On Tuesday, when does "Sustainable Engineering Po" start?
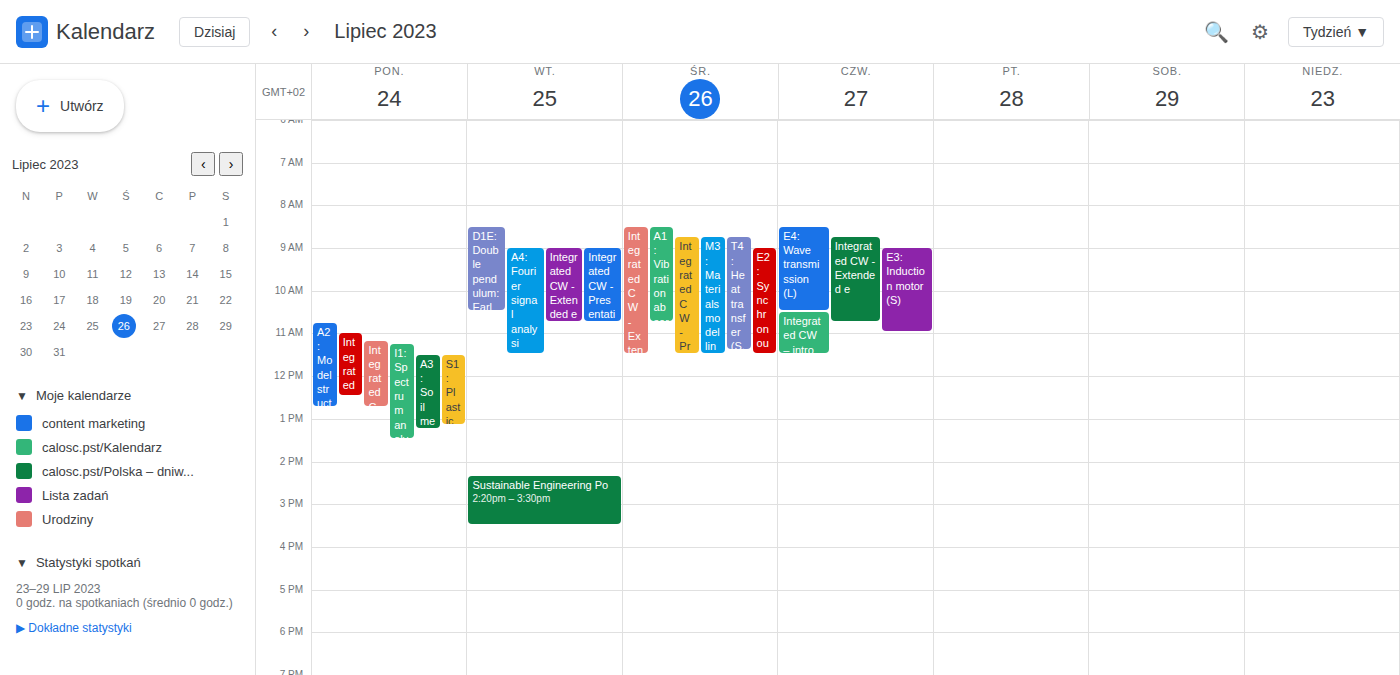
2:20 PM